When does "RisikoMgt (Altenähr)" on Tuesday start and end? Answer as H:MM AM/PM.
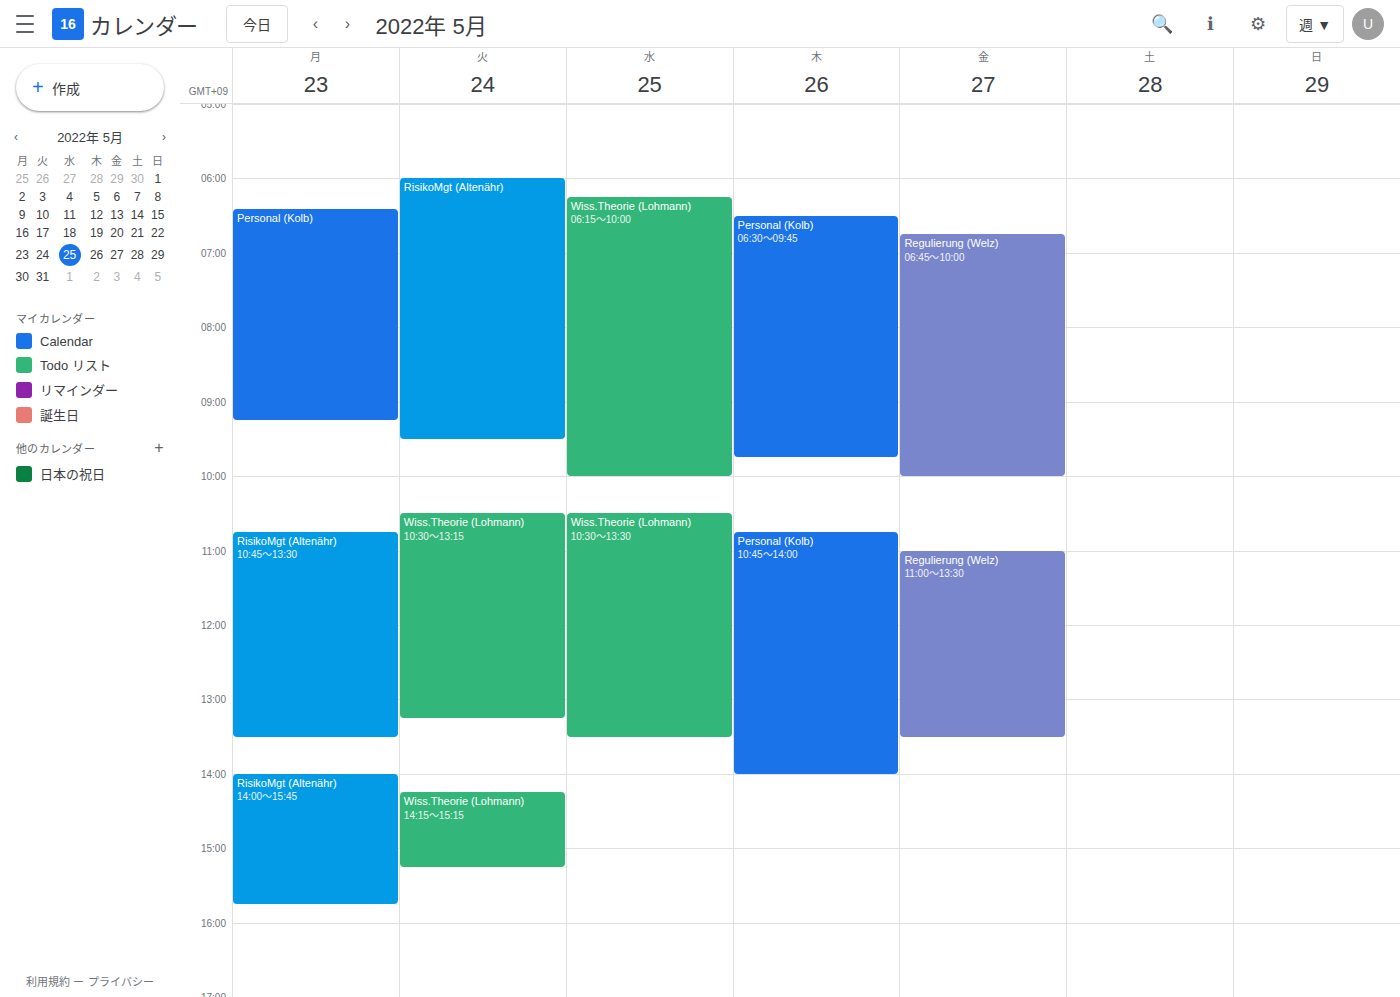
6:00 AM to 9:30 AM